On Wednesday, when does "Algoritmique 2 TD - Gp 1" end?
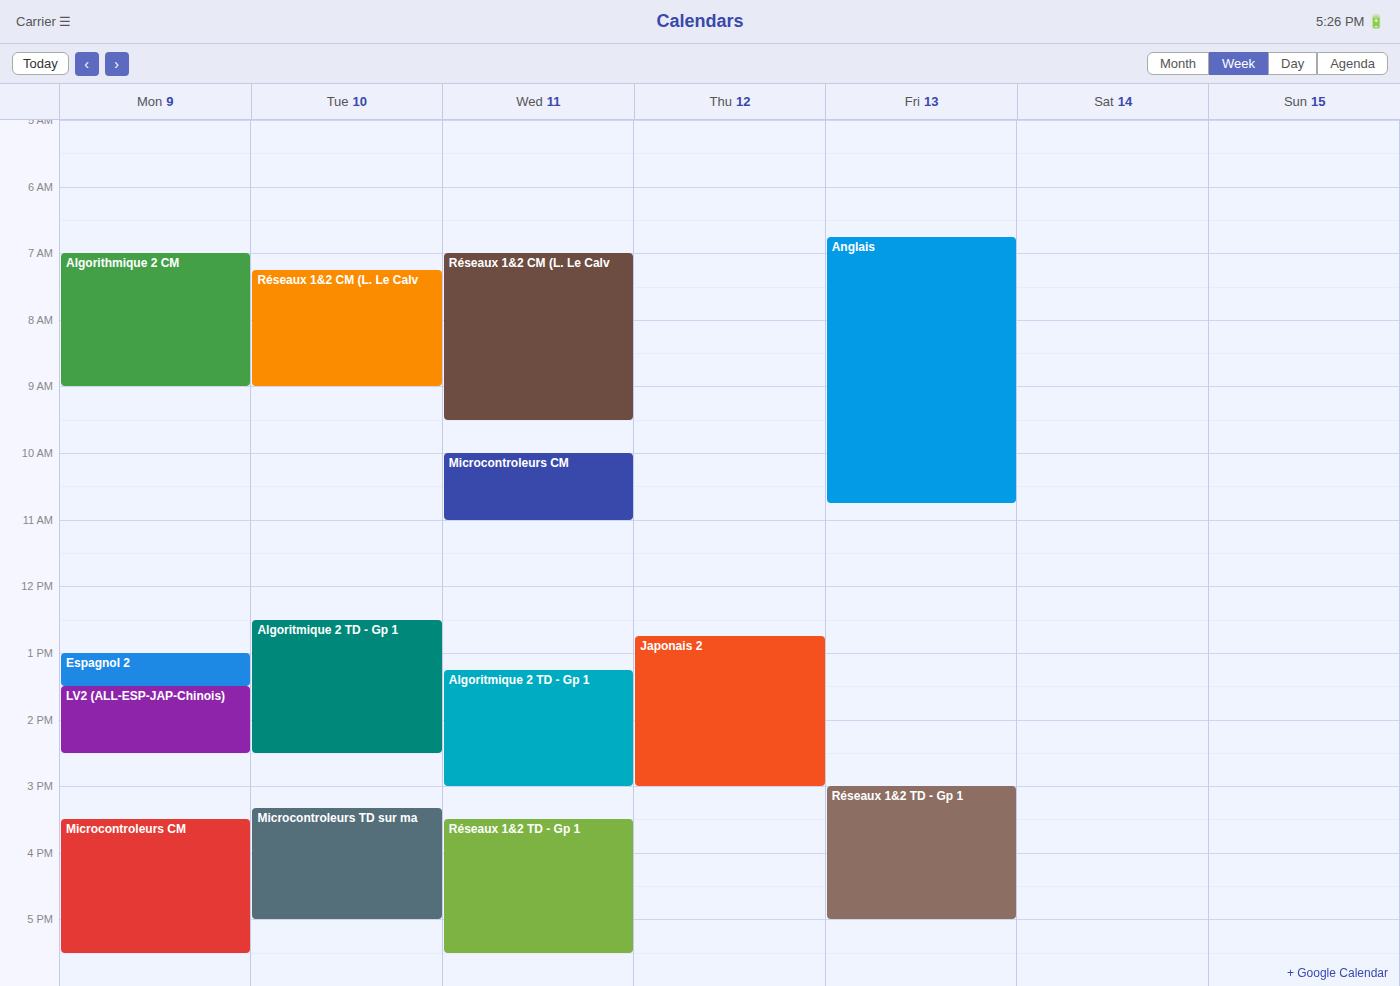
3:00 PM